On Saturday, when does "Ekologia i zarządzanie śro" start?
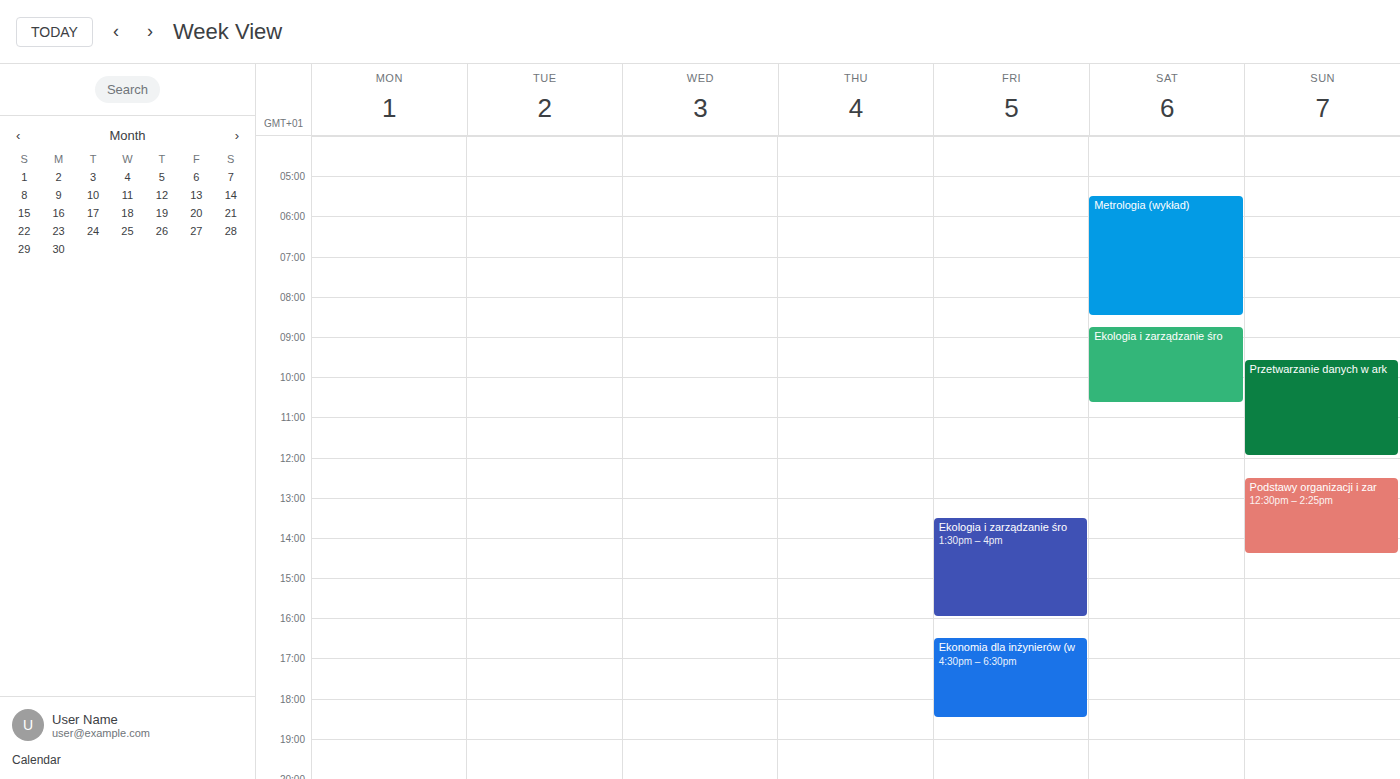
8:45 AM